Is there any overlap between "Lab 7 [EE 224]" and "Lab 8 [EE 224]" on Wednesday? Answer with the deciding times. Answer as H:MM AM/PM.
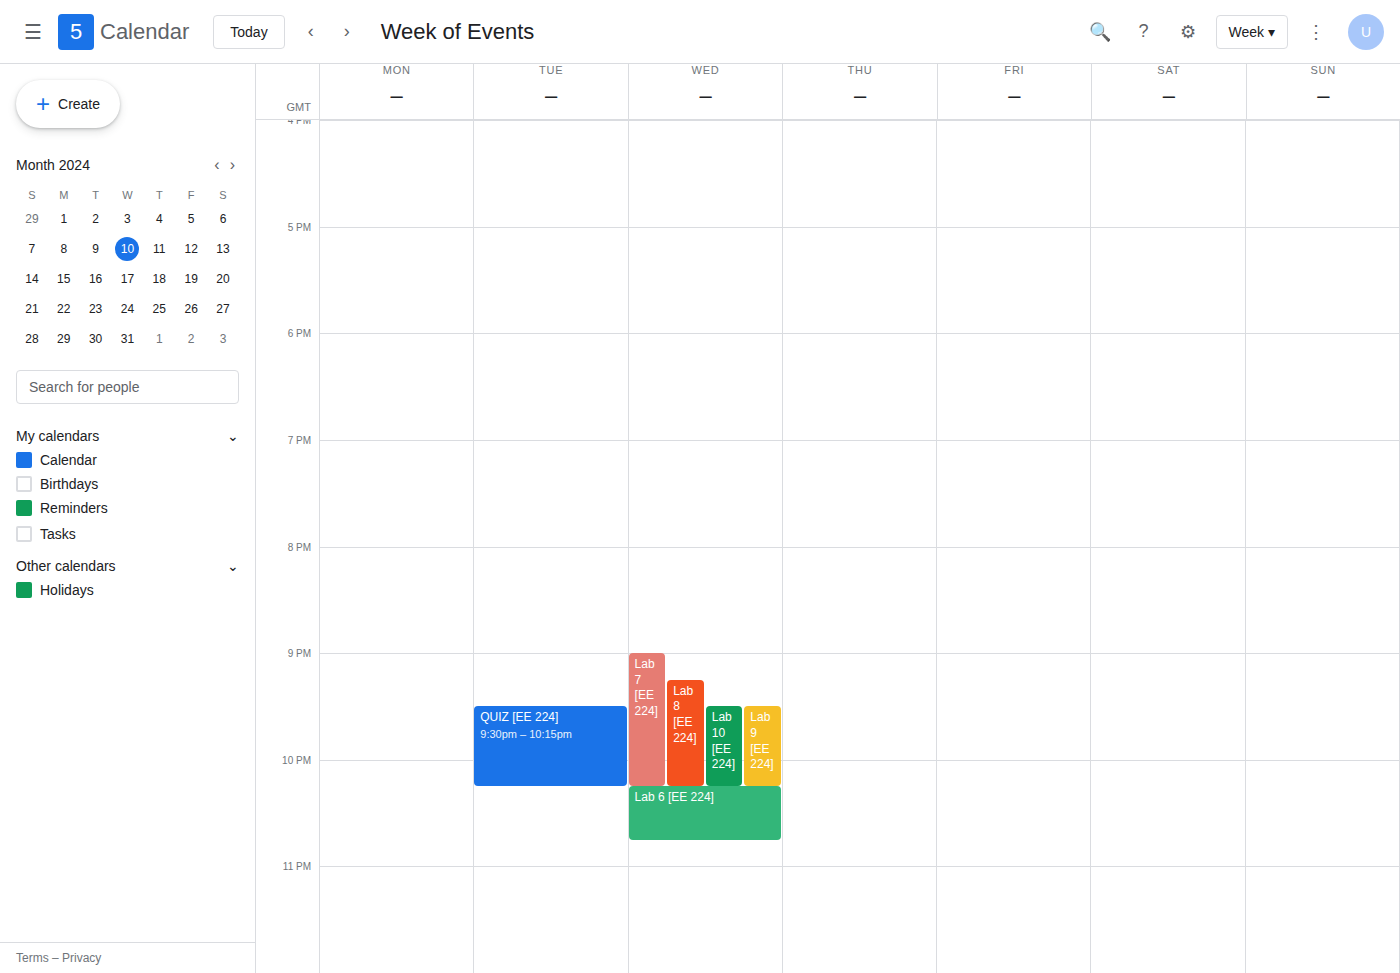
"Lab 8 [EE 224]" starts at 9:15 PM, before "Lab 7 [EE 224]" ends at 10:15 PM -- they overlap.